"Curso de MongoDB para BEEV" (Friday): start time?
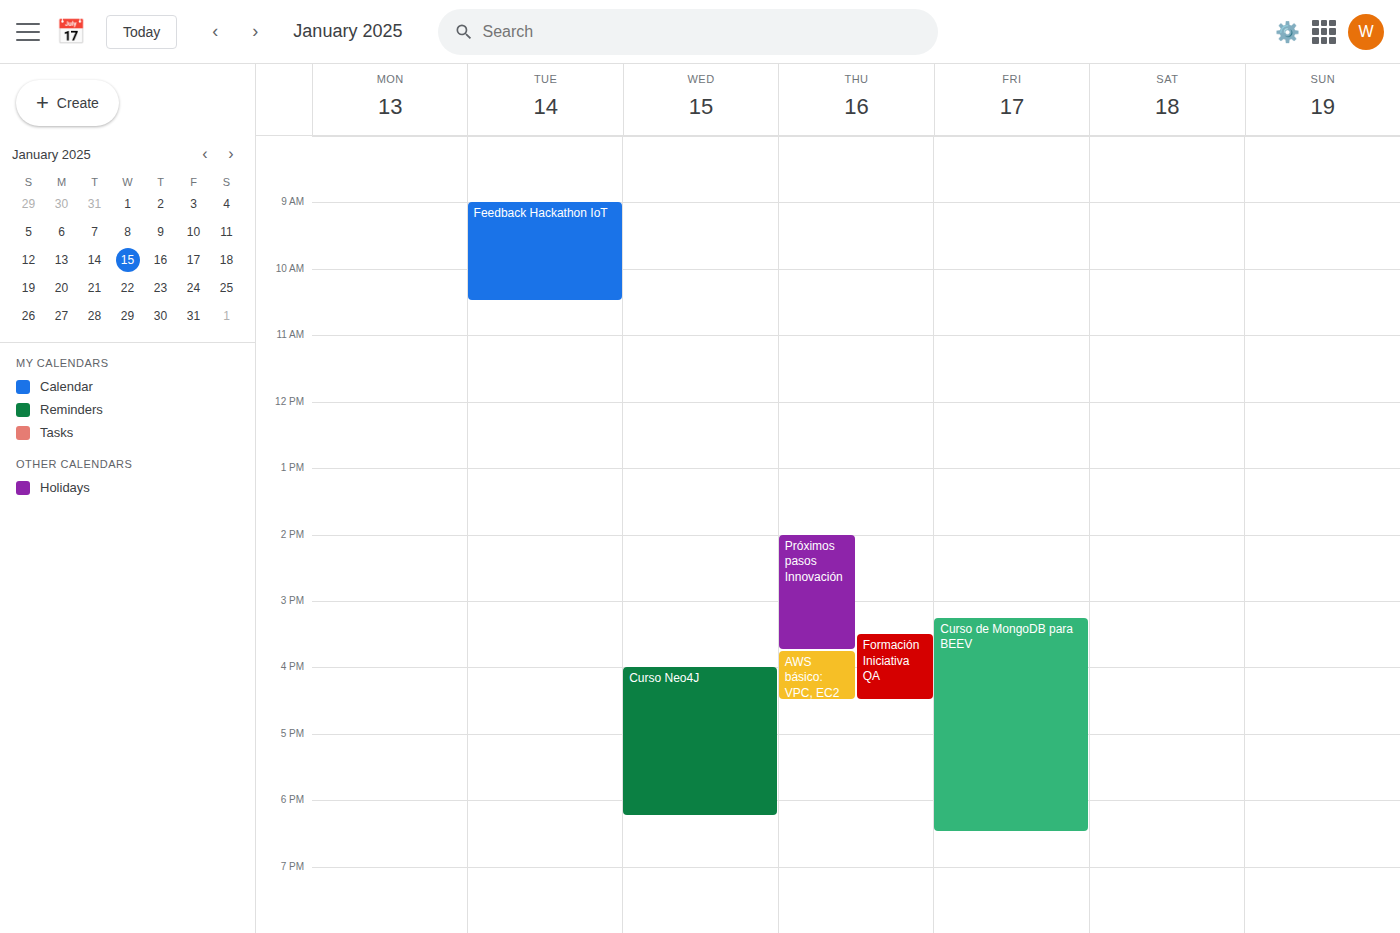
3:15 PM